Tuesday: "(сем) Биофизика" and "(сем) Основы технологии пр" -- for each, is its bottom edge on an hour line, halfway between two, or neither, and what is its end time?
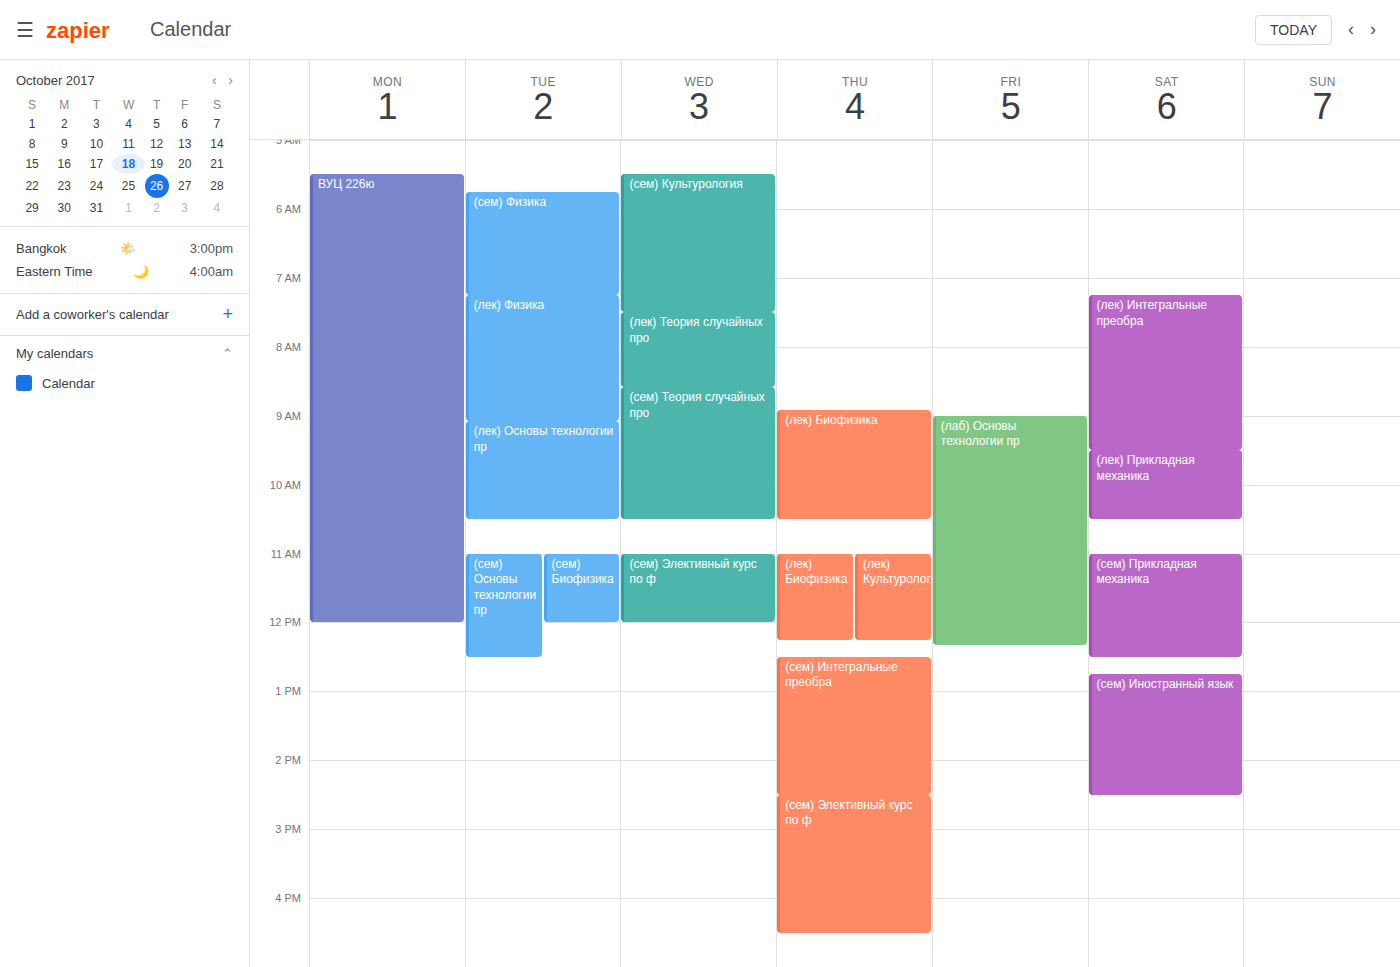
"(сем) Биофизика": 12:00 PM, exactly on the 12 PM line. "(сем) Основы технологии пр": 12:30 PM, halfway between the 12 PM and 1 PM lines.